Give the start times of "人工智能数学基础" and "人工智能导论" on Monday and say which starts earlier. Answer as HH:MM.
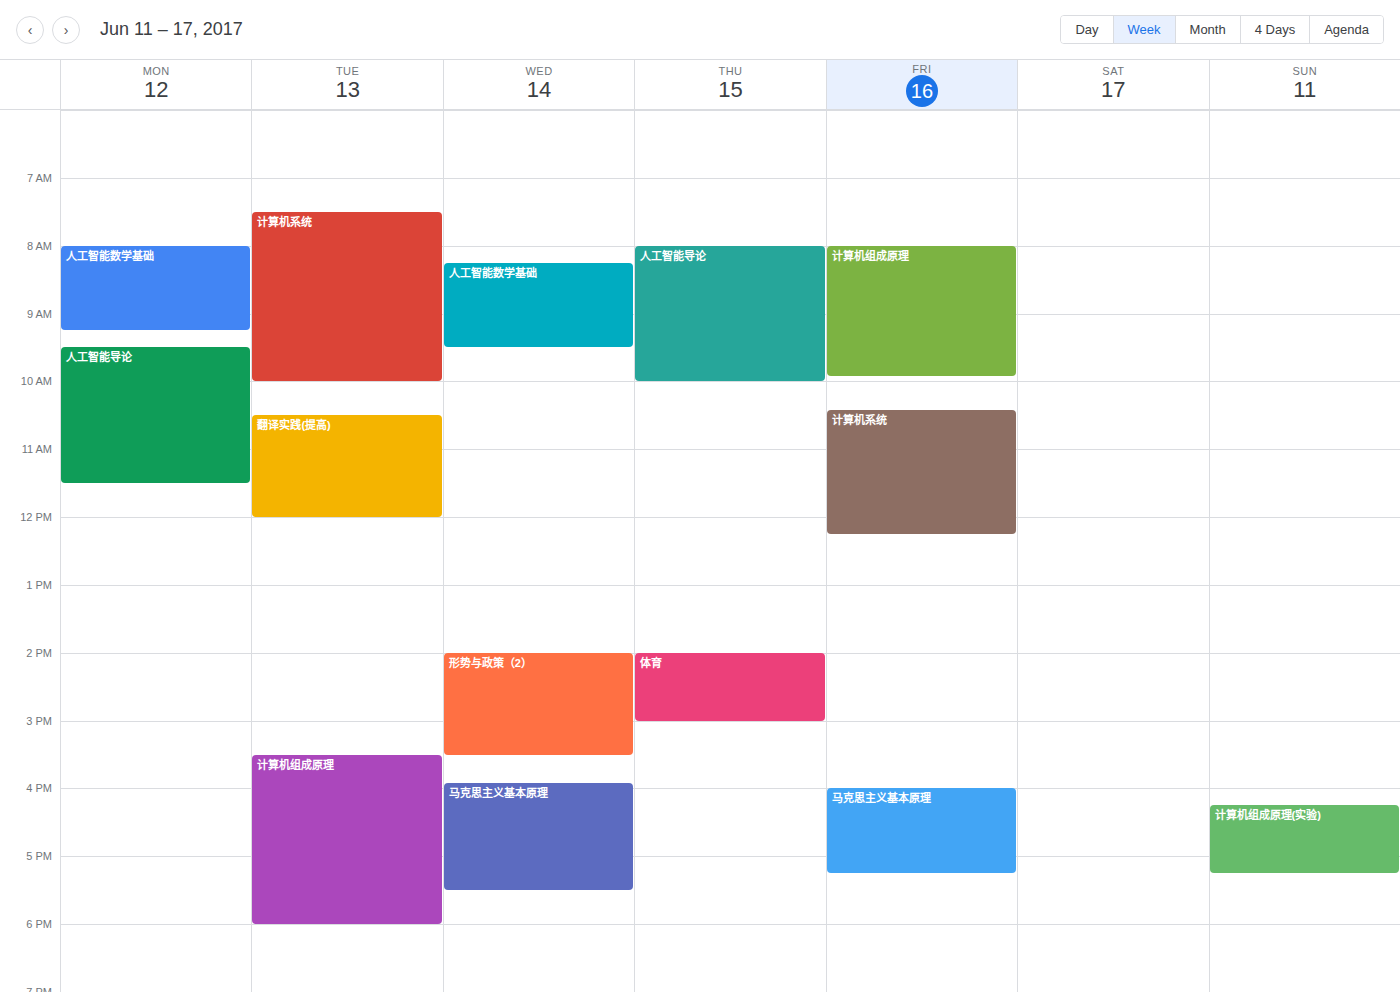
"人工智能数学基础" 08:00; "人工智能导论" 09:30.